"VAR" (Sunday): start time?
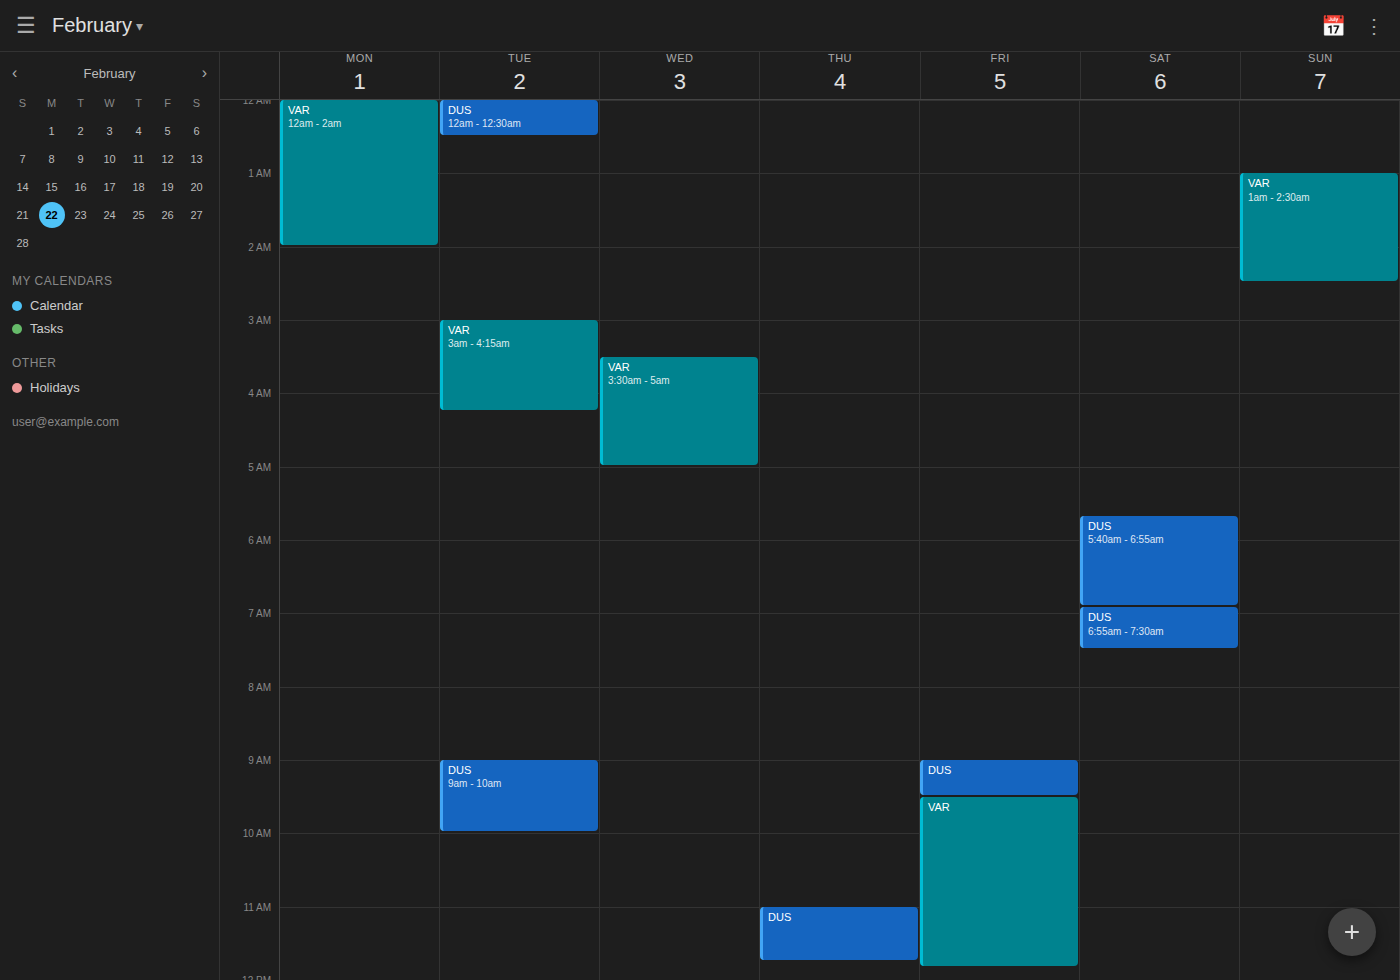
01:00